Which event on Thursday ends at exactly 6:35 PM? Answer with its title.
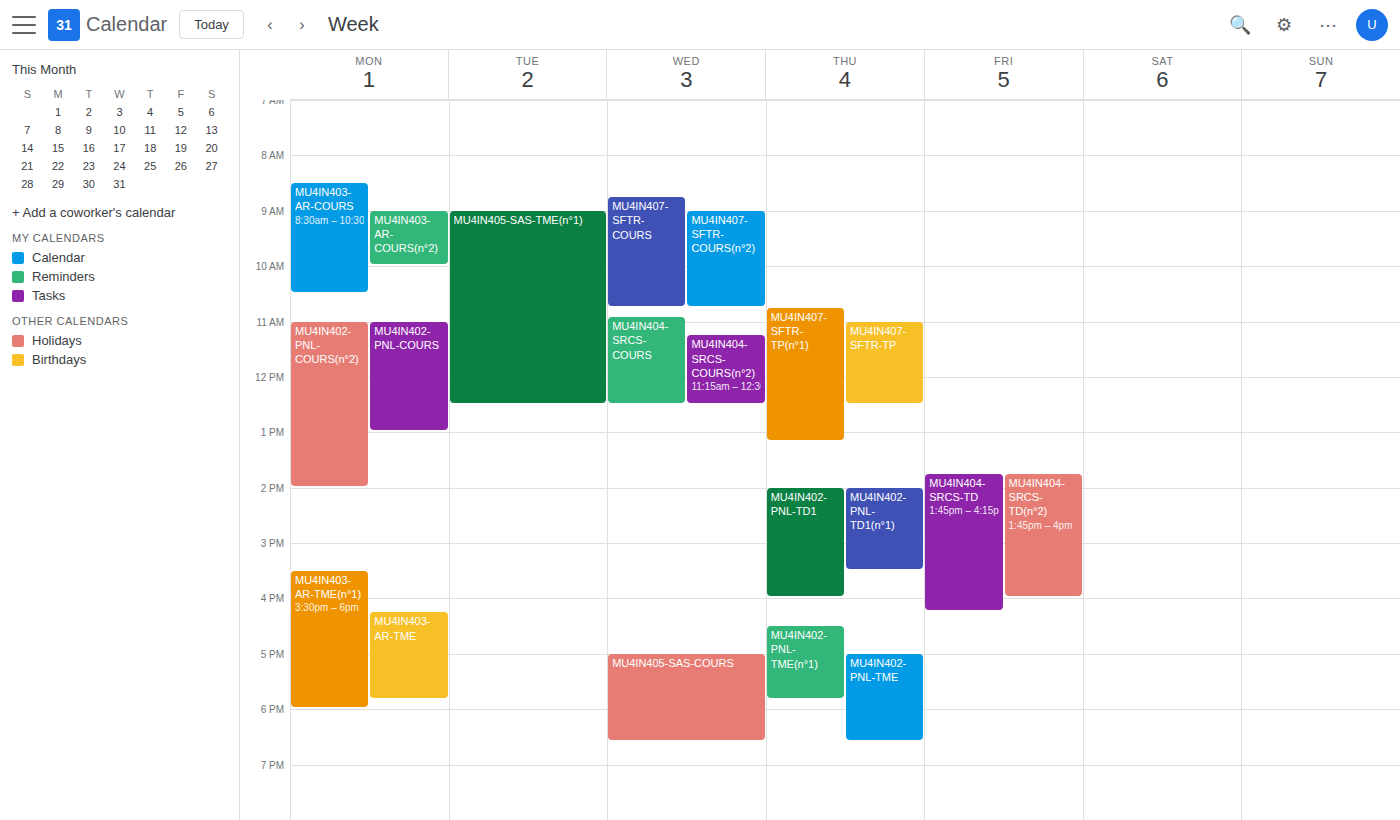
"MU4IN402-PNL-TME"